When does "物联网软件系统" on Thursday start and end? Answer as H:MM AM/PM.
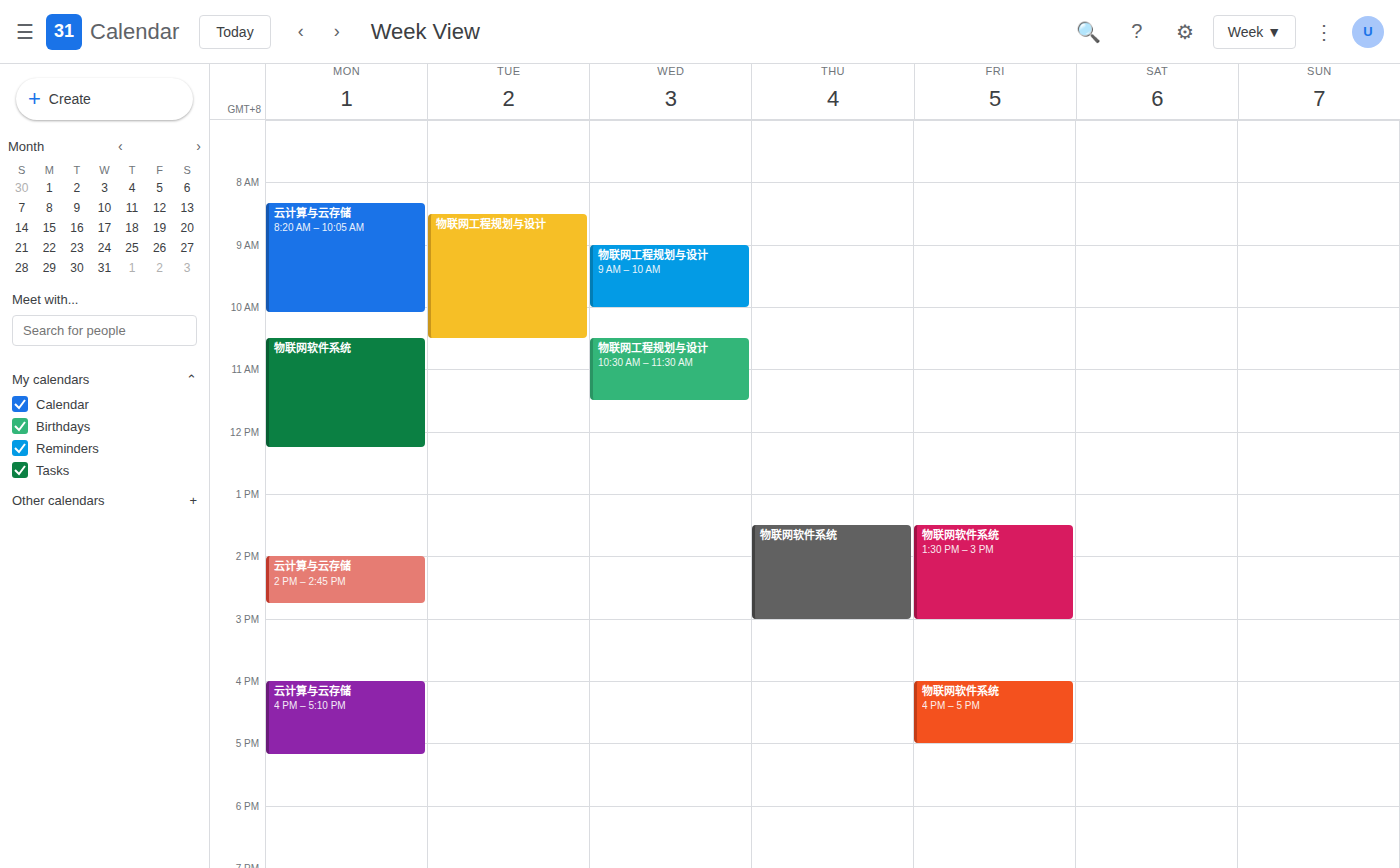
1:30 PM to 3:00 PM